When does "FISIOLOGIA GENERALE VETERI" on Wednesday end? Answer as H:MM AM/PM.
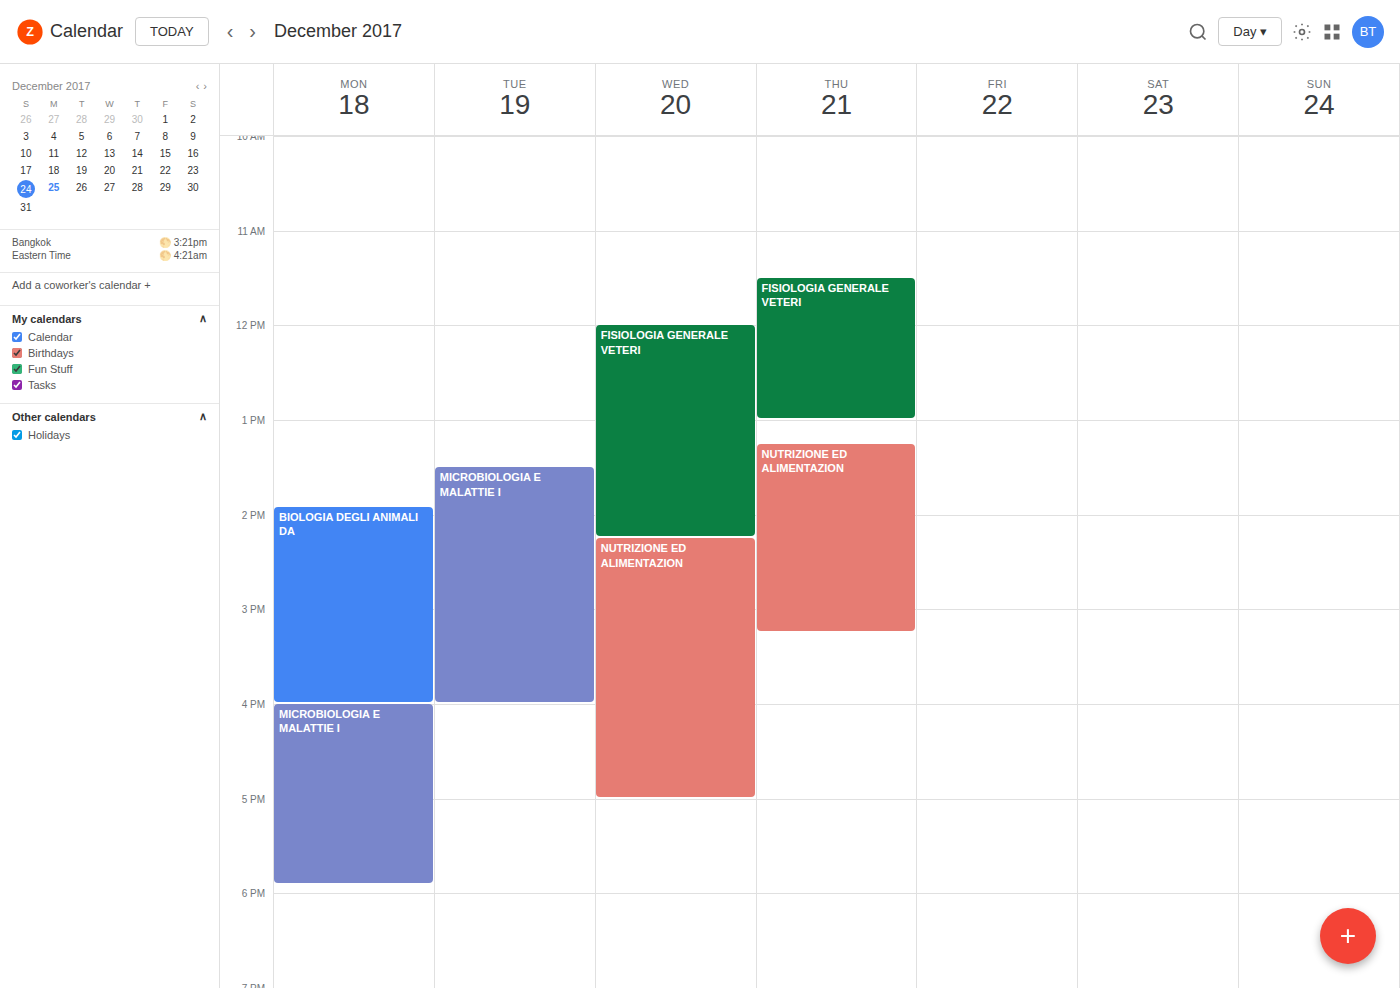
2:15 PM